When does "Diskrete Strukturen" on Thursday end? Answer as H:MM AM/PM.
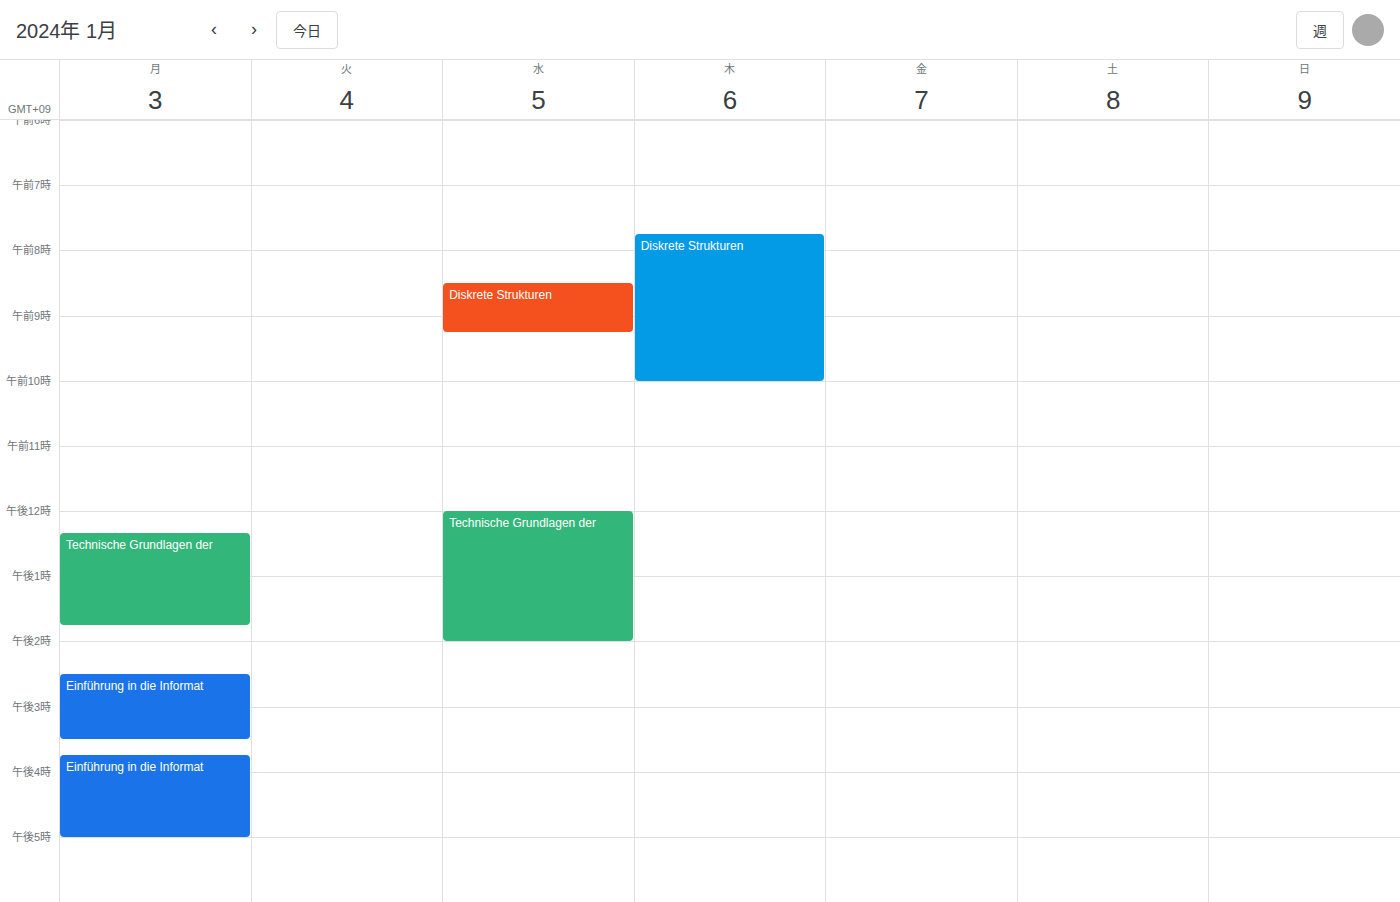
10:00 AM